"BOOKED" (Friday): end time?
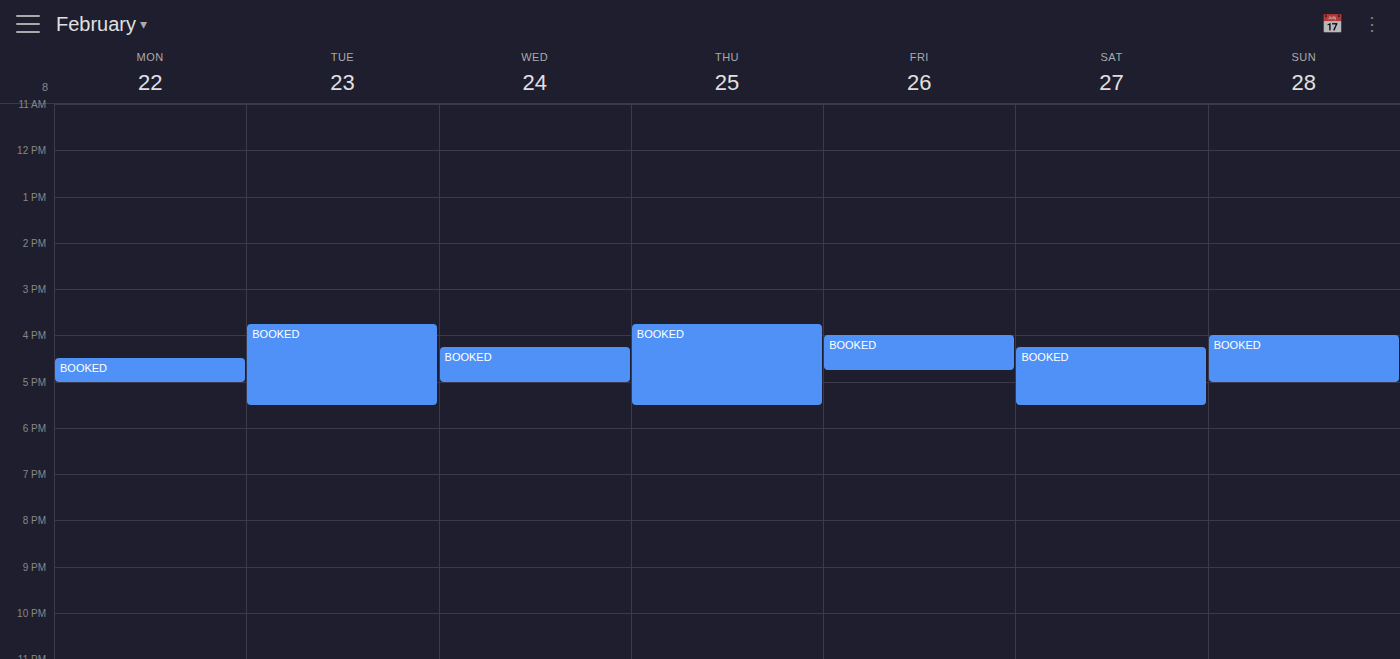
4:45 PM